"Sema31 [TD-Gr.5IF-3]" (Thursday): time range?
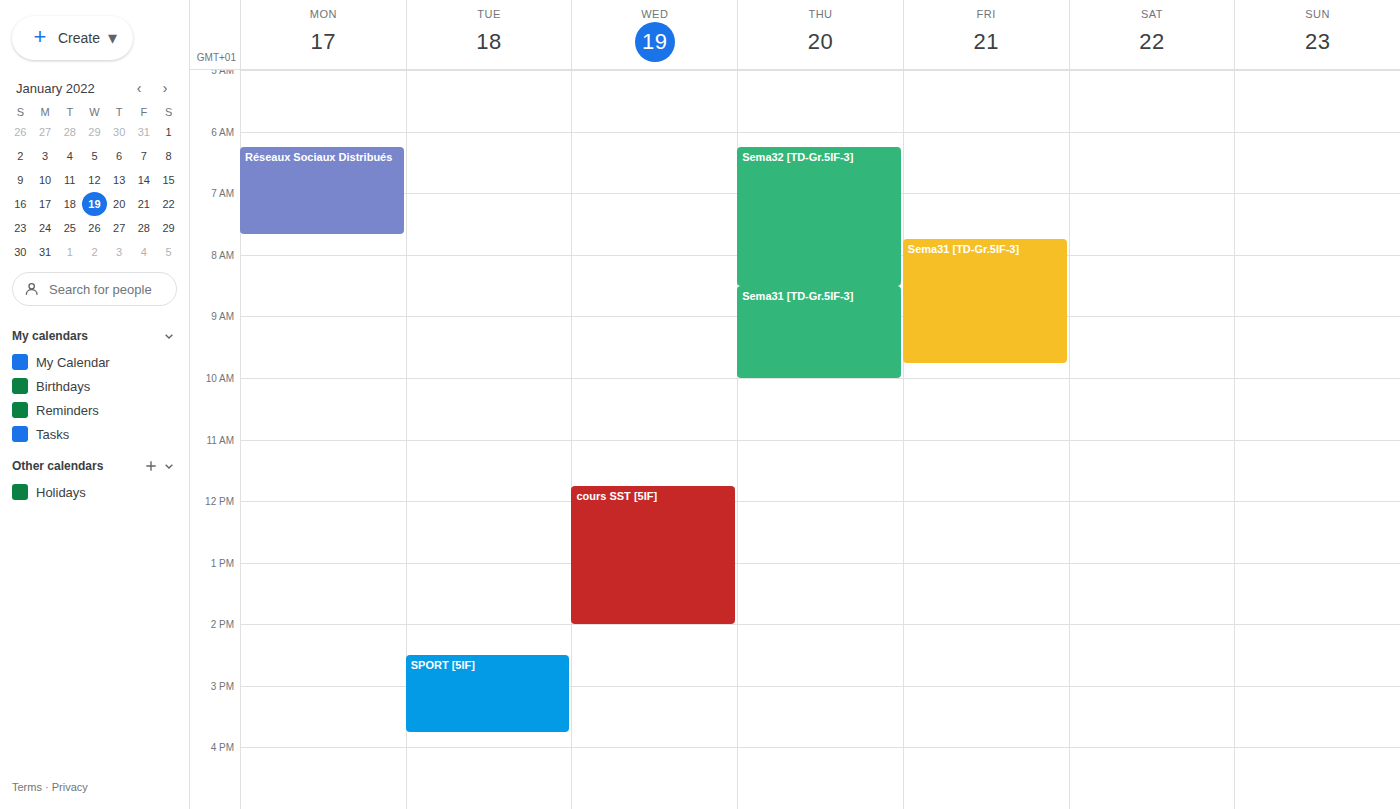
8:30 AM to 10:00 AM